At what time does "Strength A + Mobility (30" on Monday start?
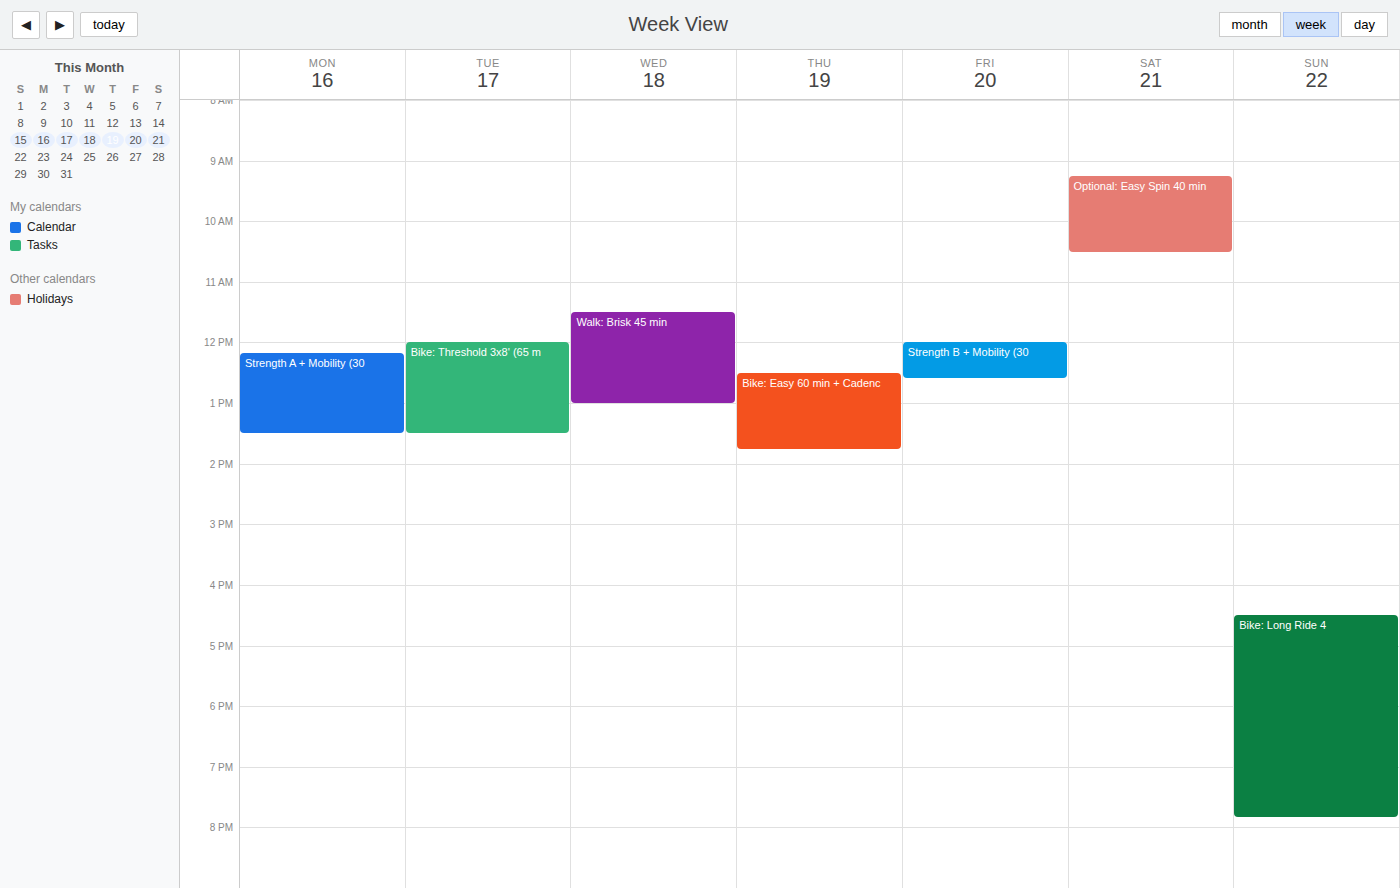
12:10 PM